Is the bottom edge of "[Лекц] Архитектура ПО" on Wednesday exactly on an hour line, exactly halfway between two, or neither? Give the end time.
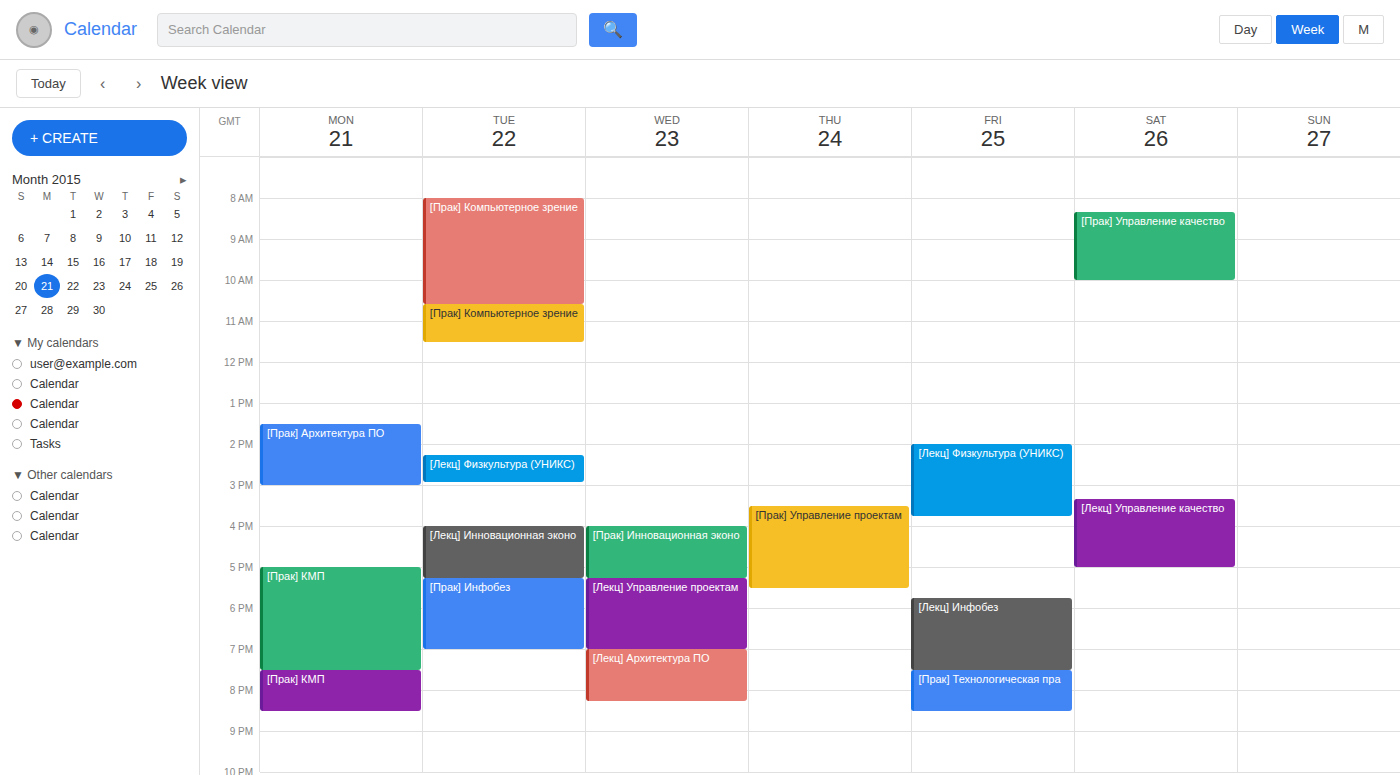
8:15 PM -- neither: a quarter of the way from the 8 PM line to the 9 PM line.